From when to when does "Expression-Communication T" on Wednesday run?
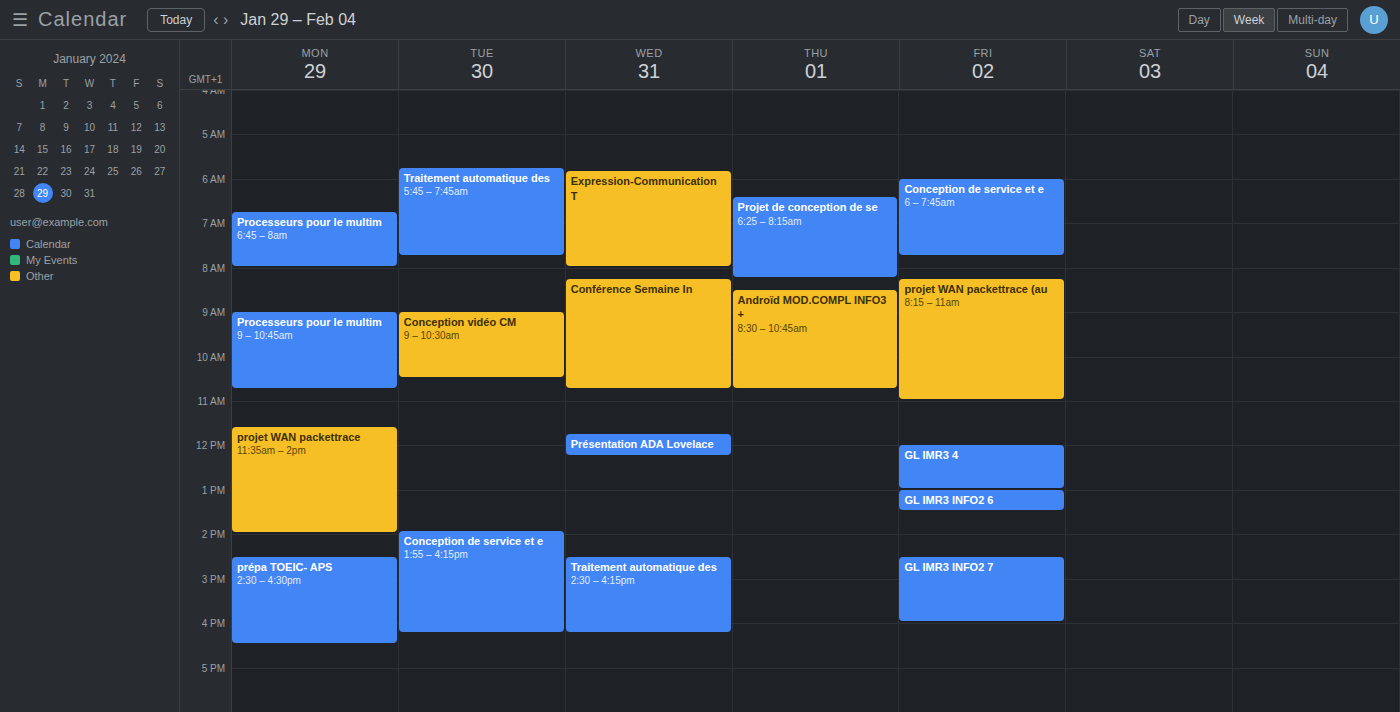
5:50 AM to 8:00 AM